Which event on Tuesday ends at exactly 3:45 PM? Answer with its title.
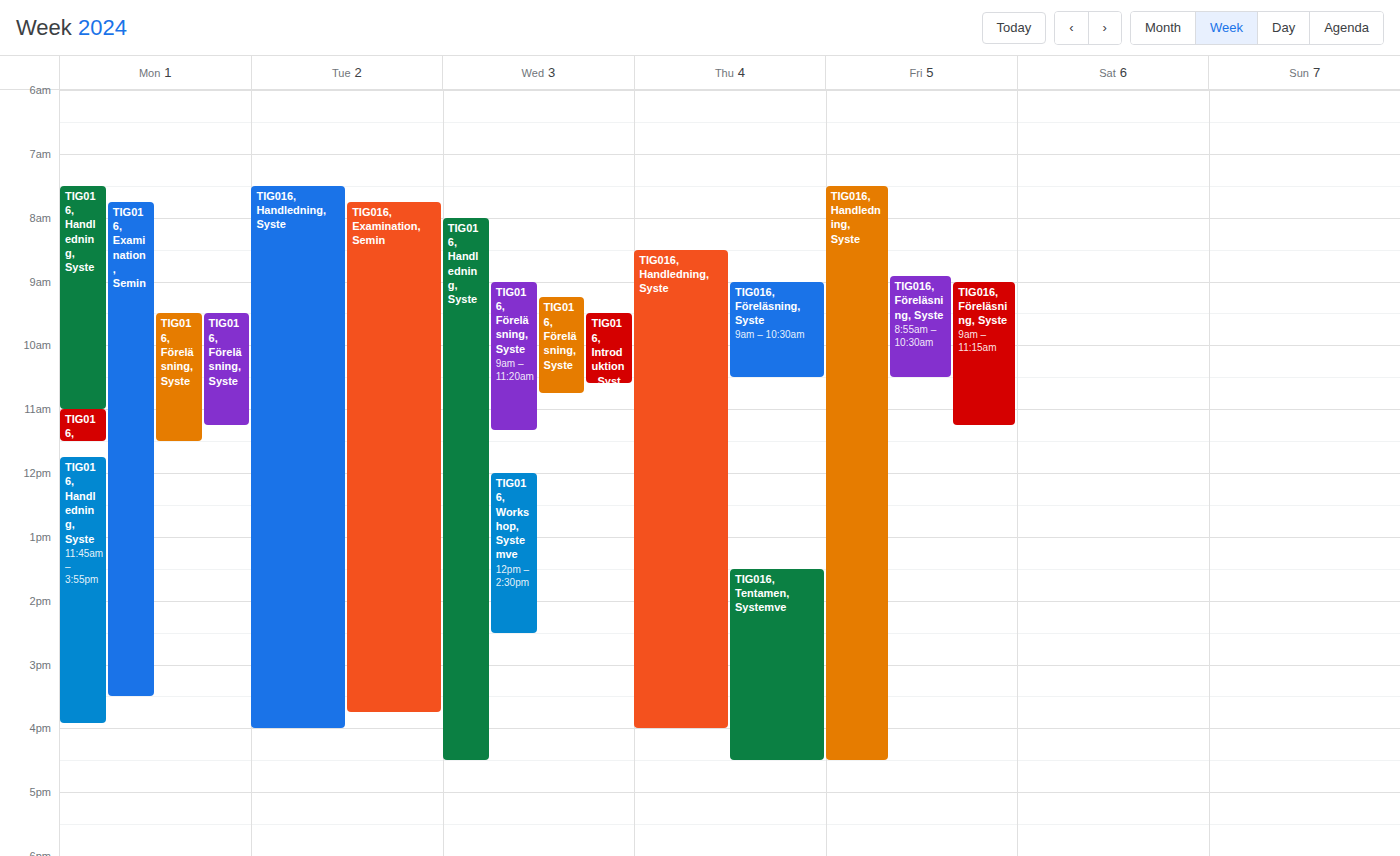
"TIG016, Examination, Semin"